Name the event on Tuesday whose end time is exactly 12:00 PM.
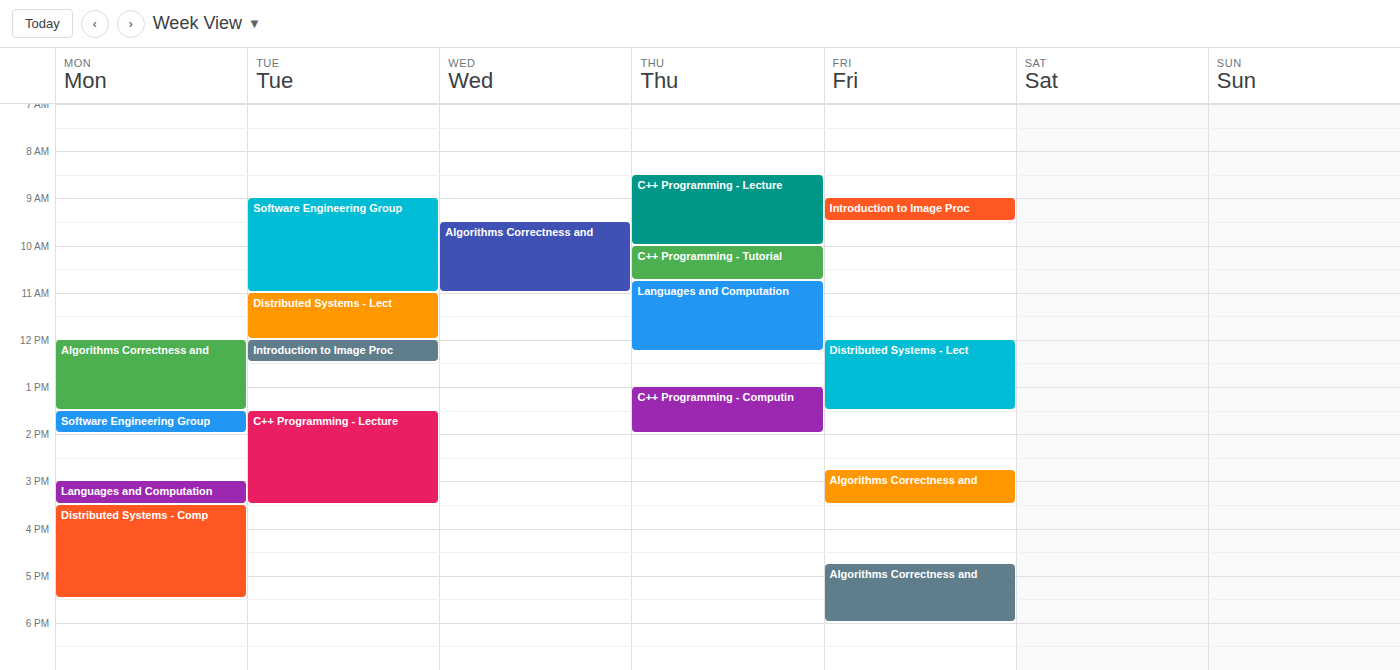
"Distributed Systems - Lect"